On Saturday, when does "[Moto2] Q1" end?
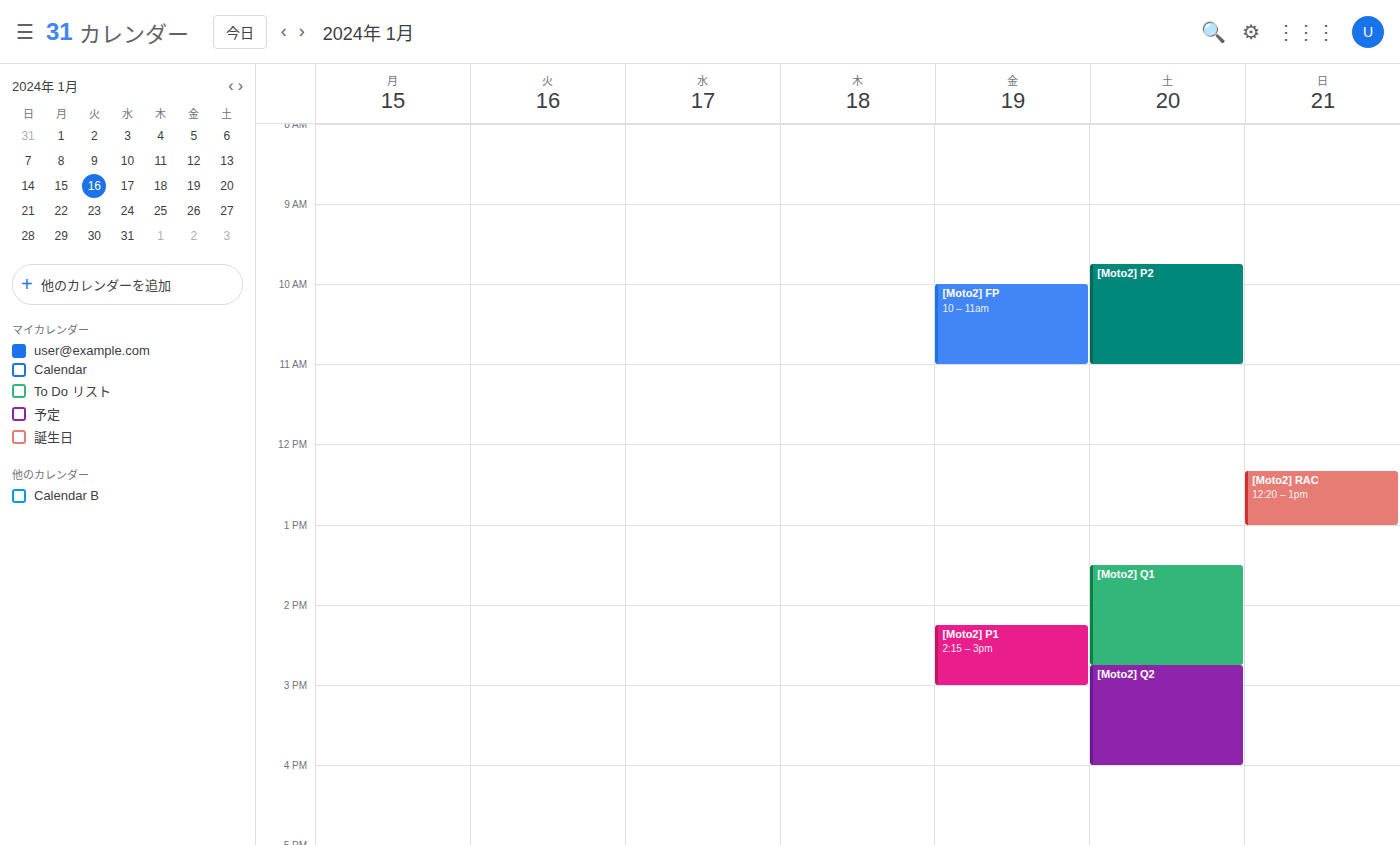
2:45 PM